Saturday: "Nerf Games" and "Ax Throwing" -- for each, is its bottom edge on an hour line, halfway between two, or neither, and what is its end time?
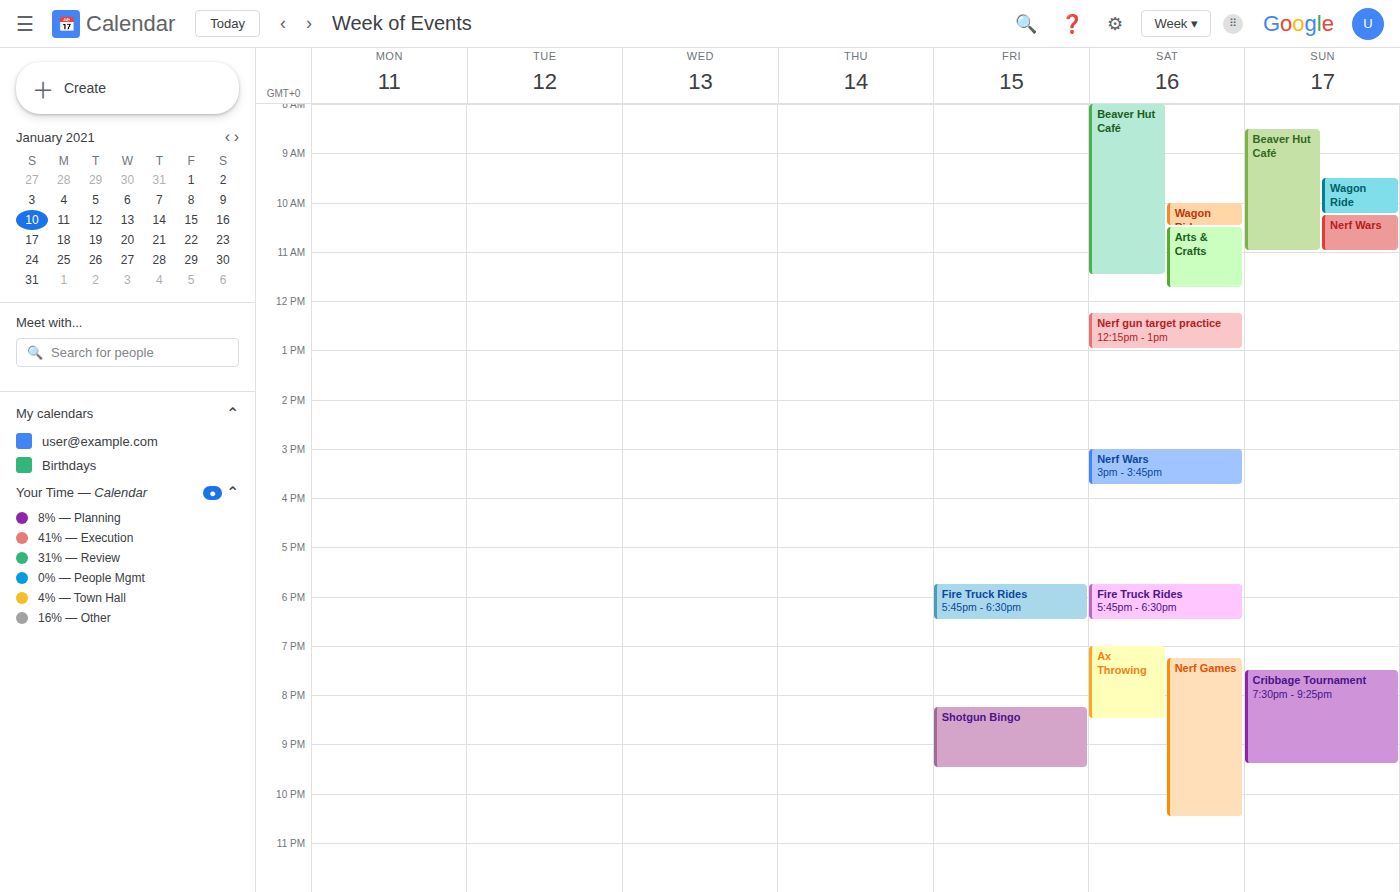
"Nerf Games": 10:30 PM, halfway between the 10 PM and 11 PM lines. "Ax Throwing": 8:30 PM, halfway between the 8 PM and 9 PM lines.